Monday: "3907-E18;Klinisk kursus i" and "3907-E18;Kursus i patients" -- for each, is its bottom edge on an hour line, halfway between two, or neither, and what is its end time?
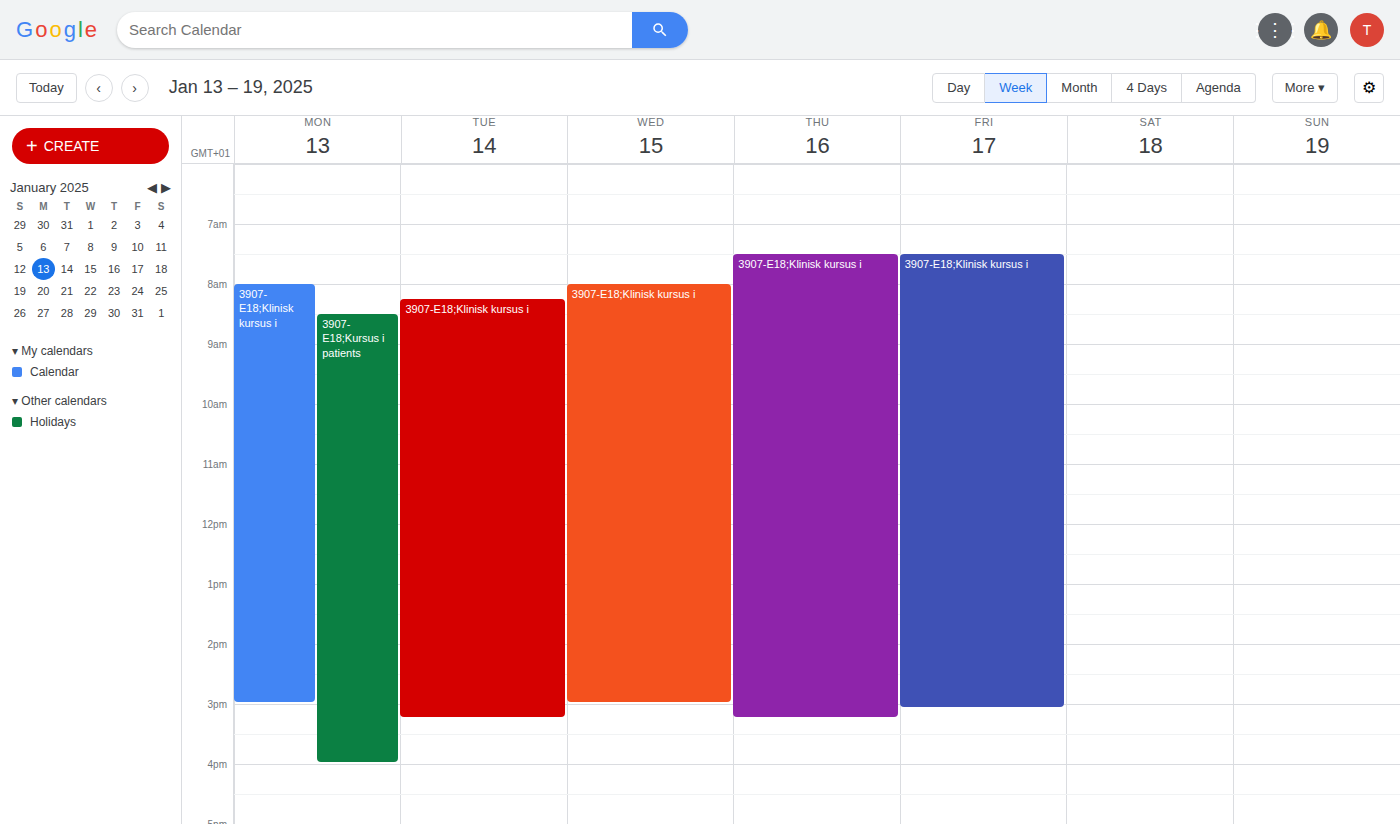
"3907-E18;Klinisk kursus i": 3:00 PM, exactly on the 3 PM line. "3907-E18;Kursus i patients": 4:00 PM, exactly on the 4 PM line.